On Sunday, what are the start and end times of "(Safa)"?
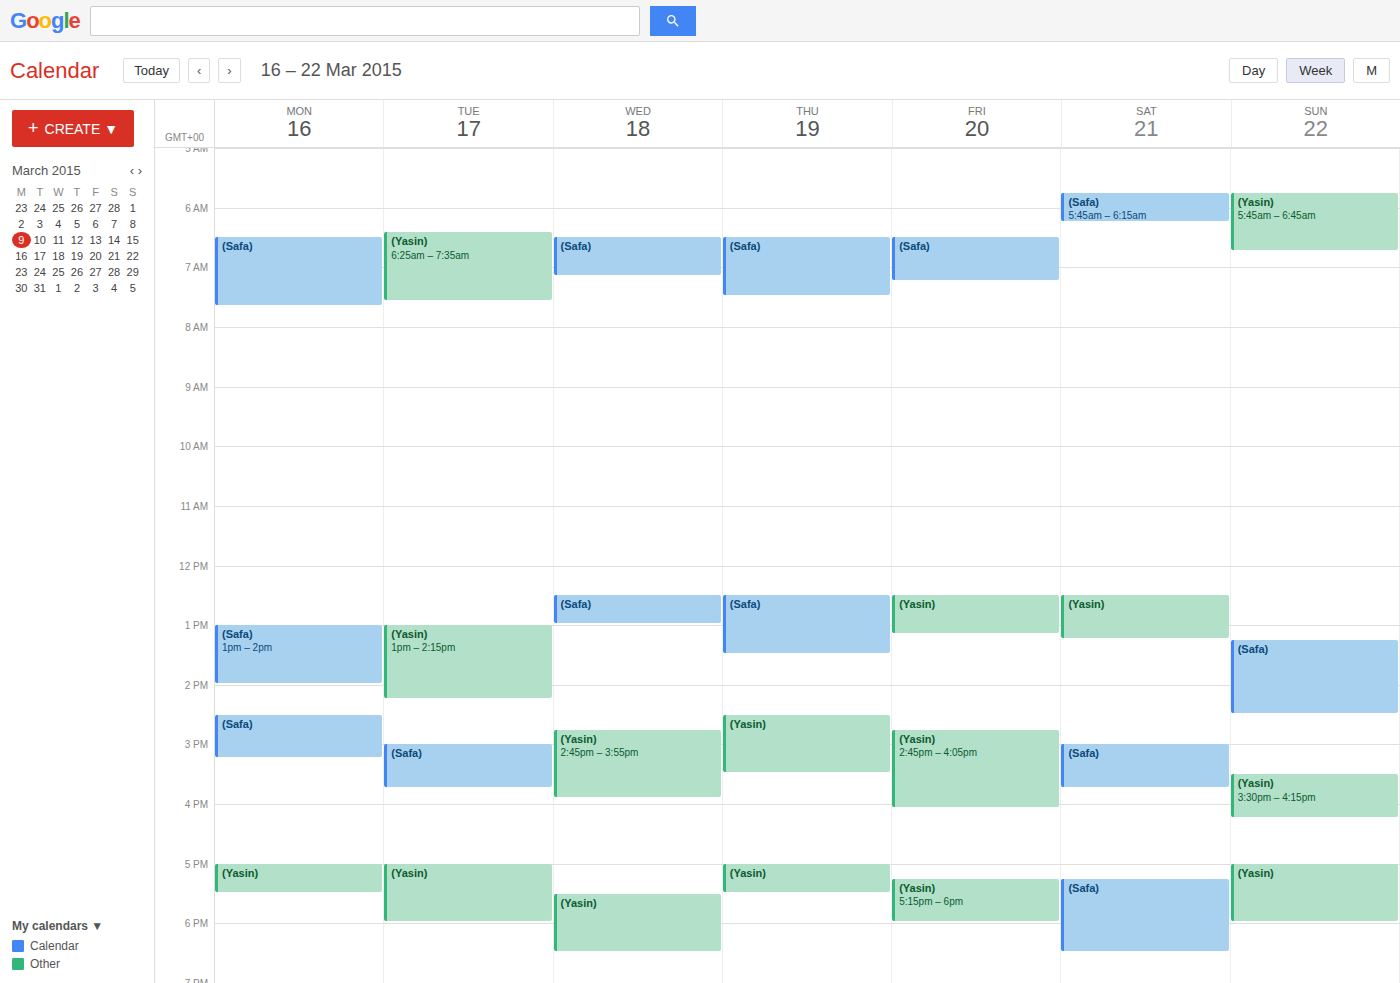
13:15 to 14:30